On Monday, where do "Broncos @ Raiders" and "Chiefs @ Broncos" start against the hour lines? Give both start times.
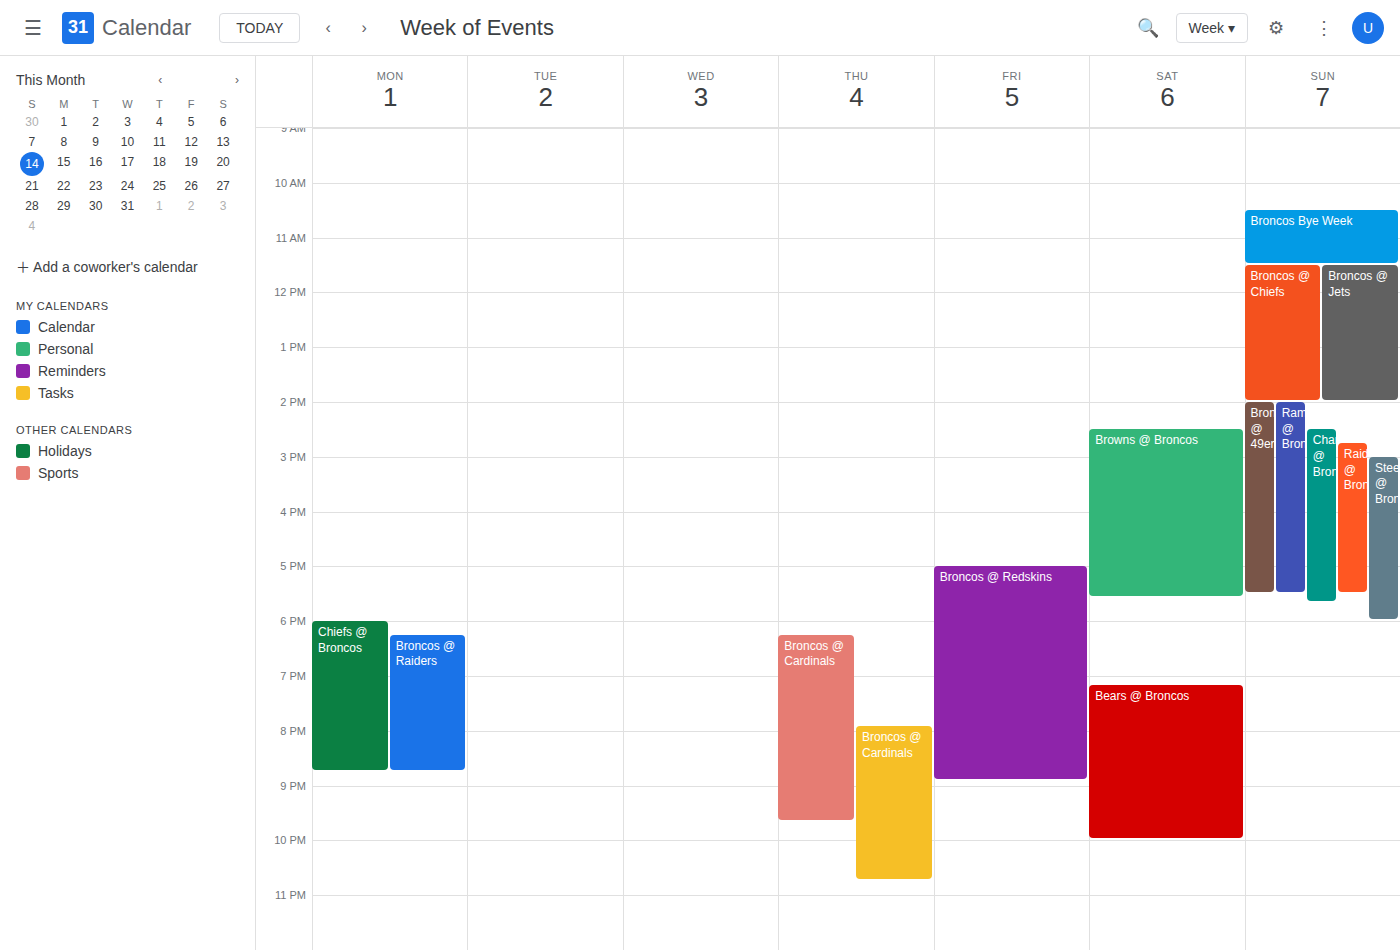
"Broncos @ Raiders": 6:15 PM, neither: a quarter of the way from the 6 PM line to the 7 PM line. "Chiefs @ Broncos": 6:00 PM, exactly on the 6 PM line.